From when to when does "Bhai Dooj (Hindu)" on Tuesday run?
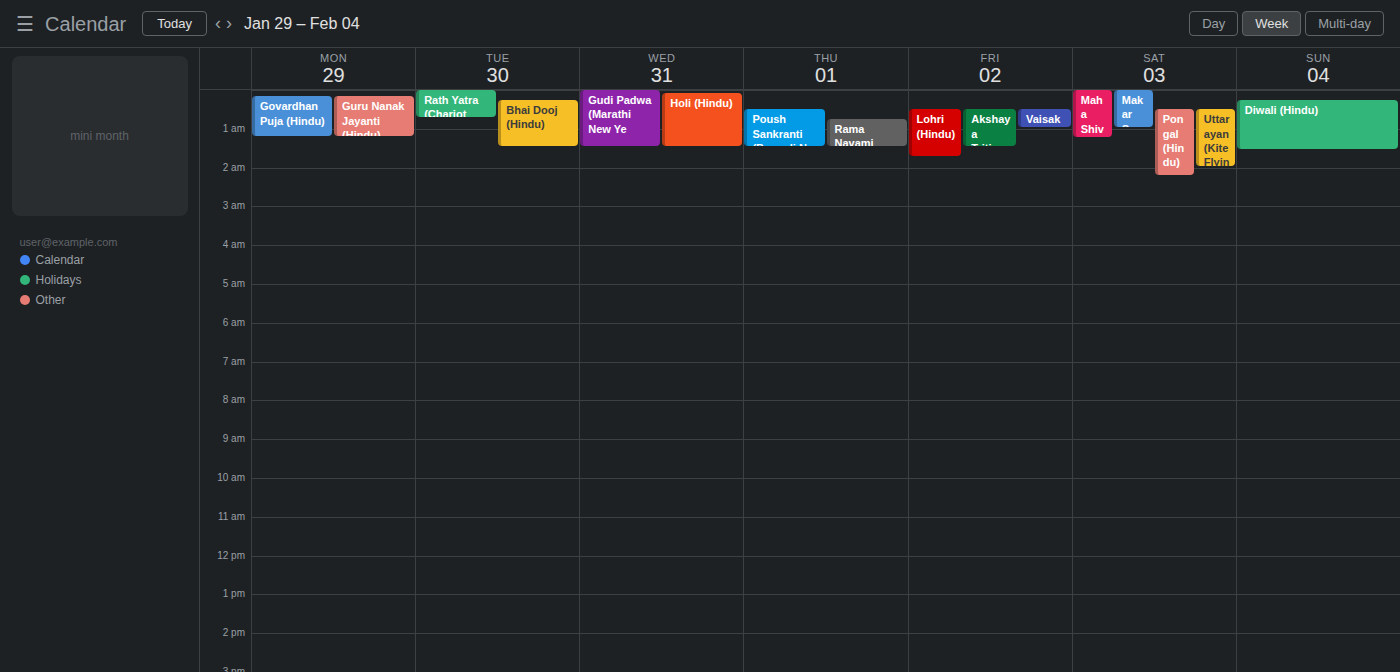
12:15 AM to 1:30 AM